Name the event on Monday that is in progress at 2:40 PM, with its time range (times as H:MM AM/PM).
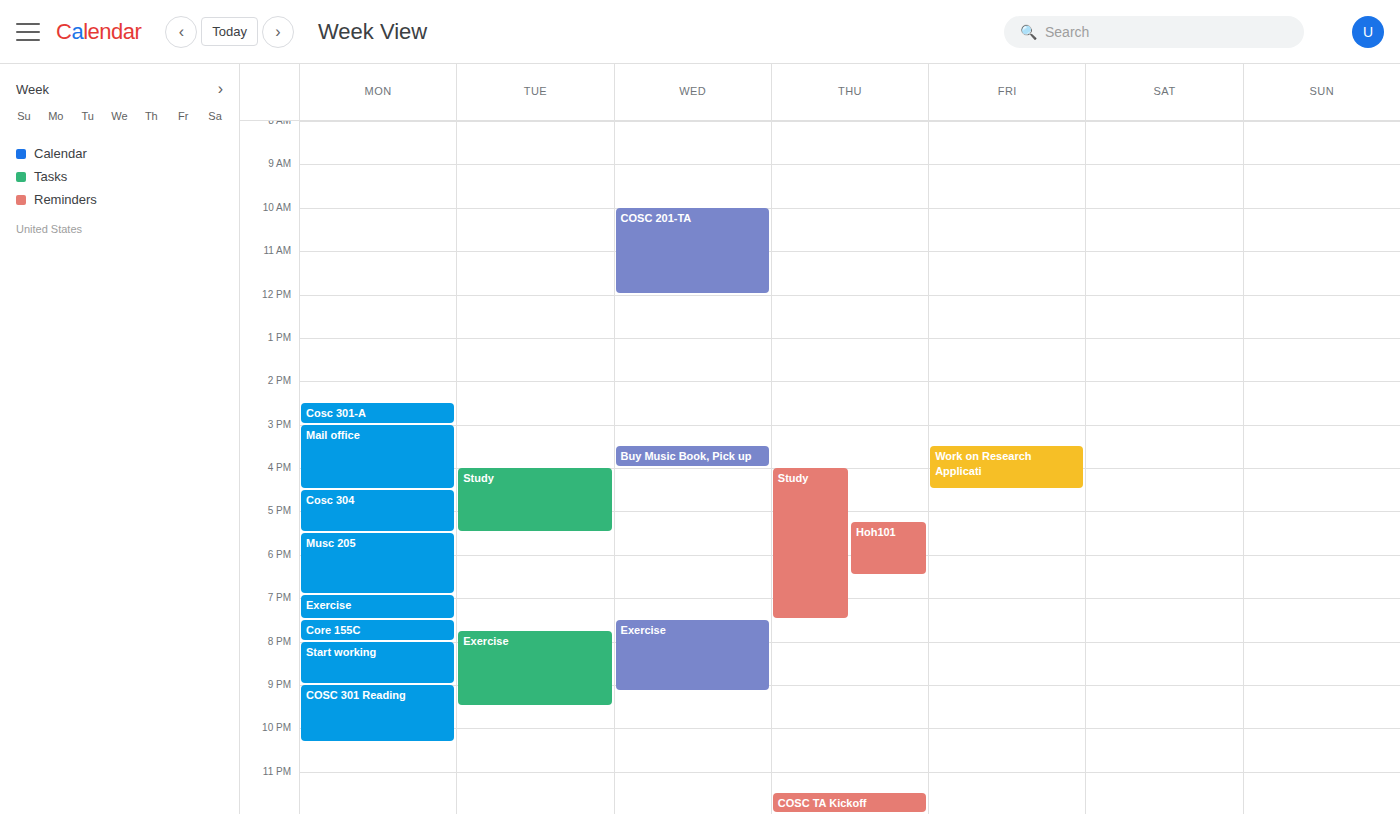
"Cosc 301-A", 2:30 PM to 3:00 PM